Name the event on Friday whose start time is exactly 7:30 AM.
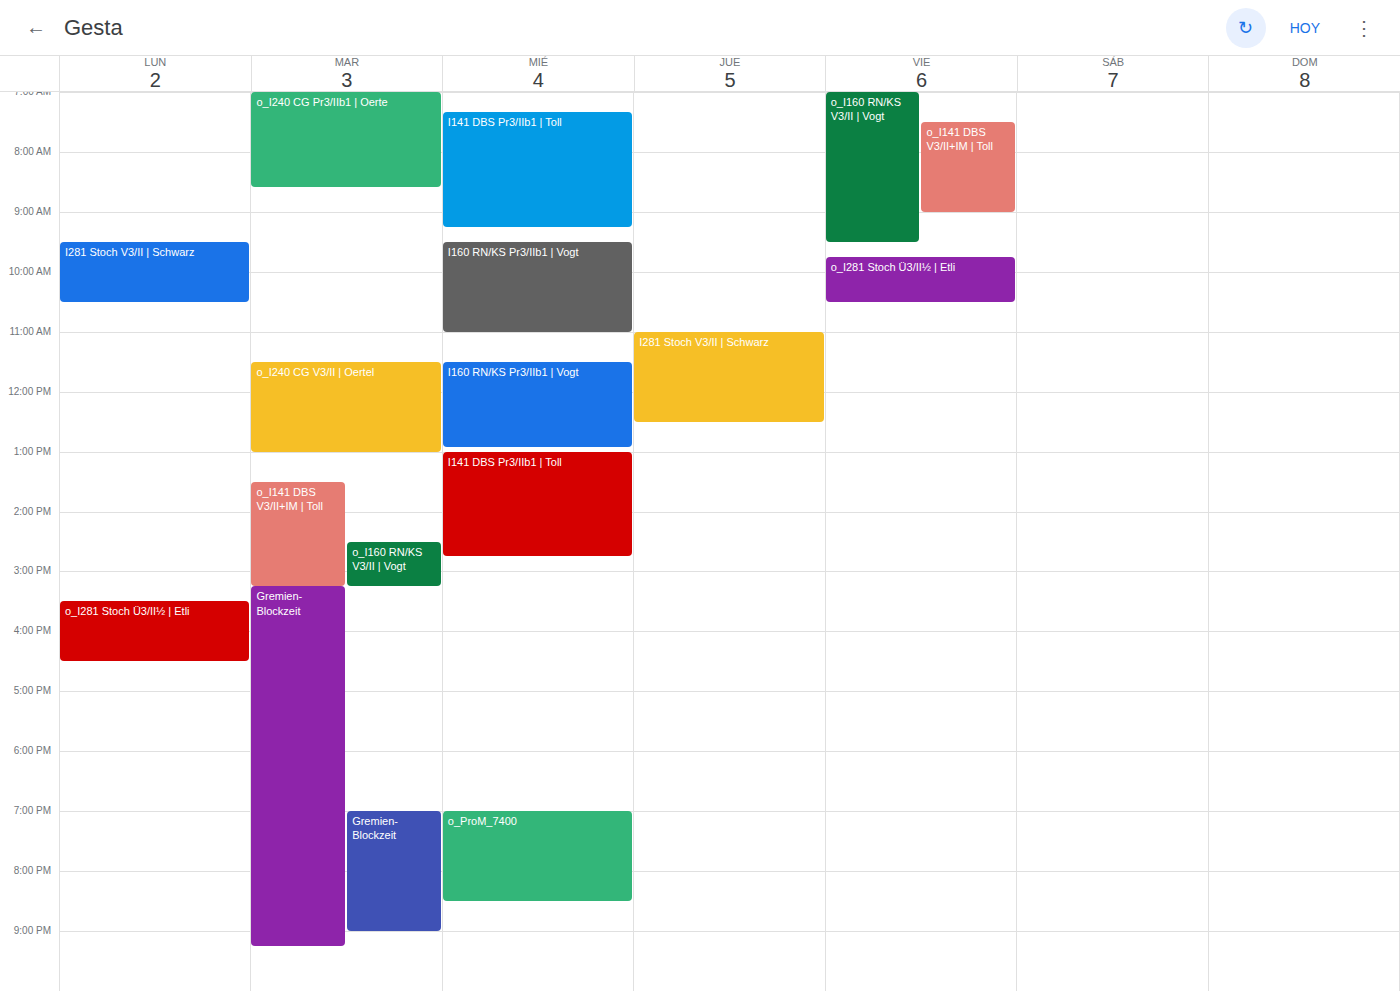
"o_I141 DBS V3/II+IM | Toll"